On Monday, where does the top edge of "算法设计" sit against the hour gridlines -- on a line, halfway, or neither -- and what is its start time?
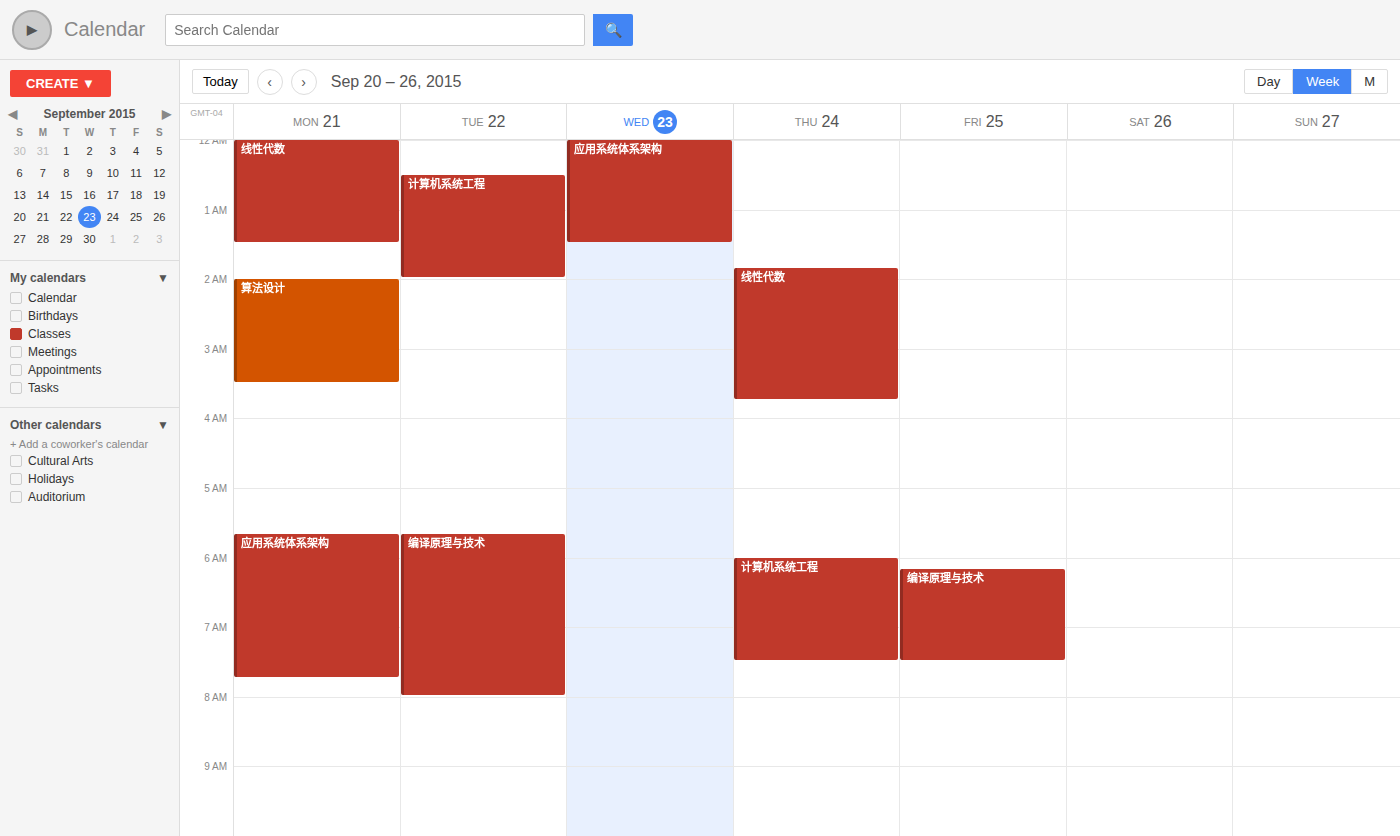
2:00 AM -- exactly on the 2 AM line.